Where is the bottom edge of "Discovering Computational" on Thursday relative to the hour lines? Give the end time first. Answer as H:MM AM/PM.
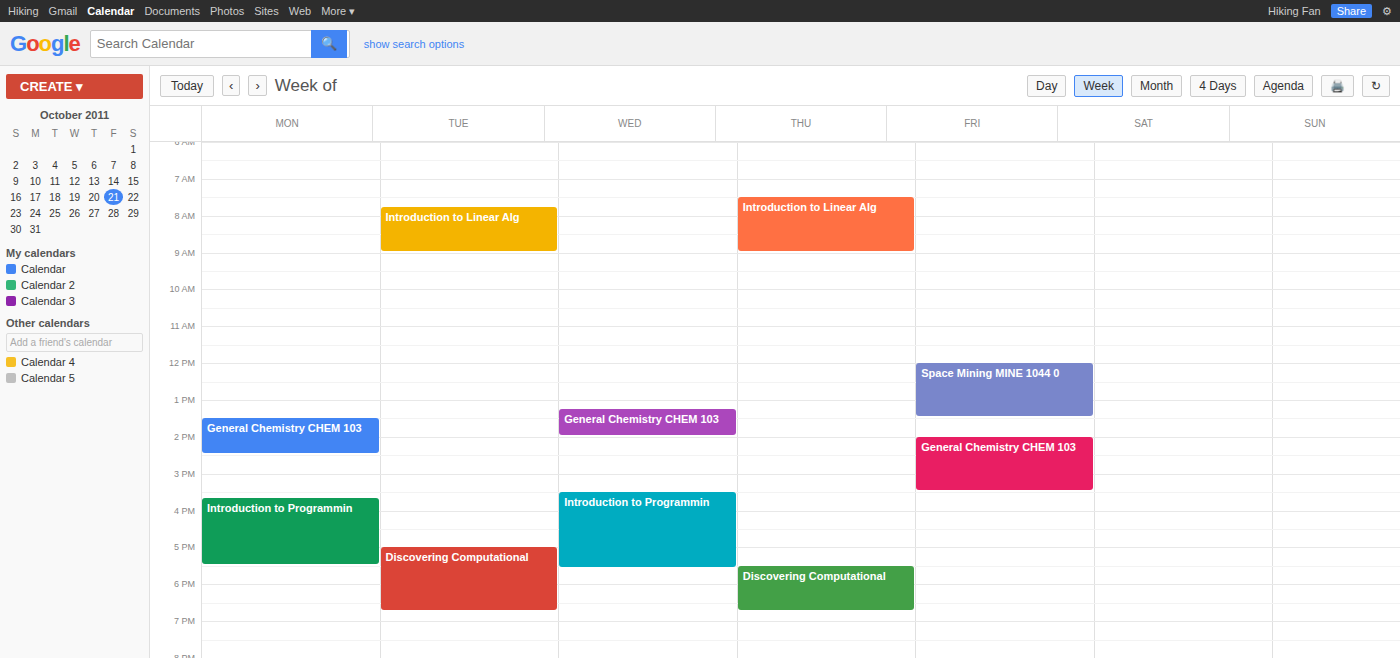
6:45 PM -- neither: three quarters of the way from the 6 PM line to the 7 PM line.